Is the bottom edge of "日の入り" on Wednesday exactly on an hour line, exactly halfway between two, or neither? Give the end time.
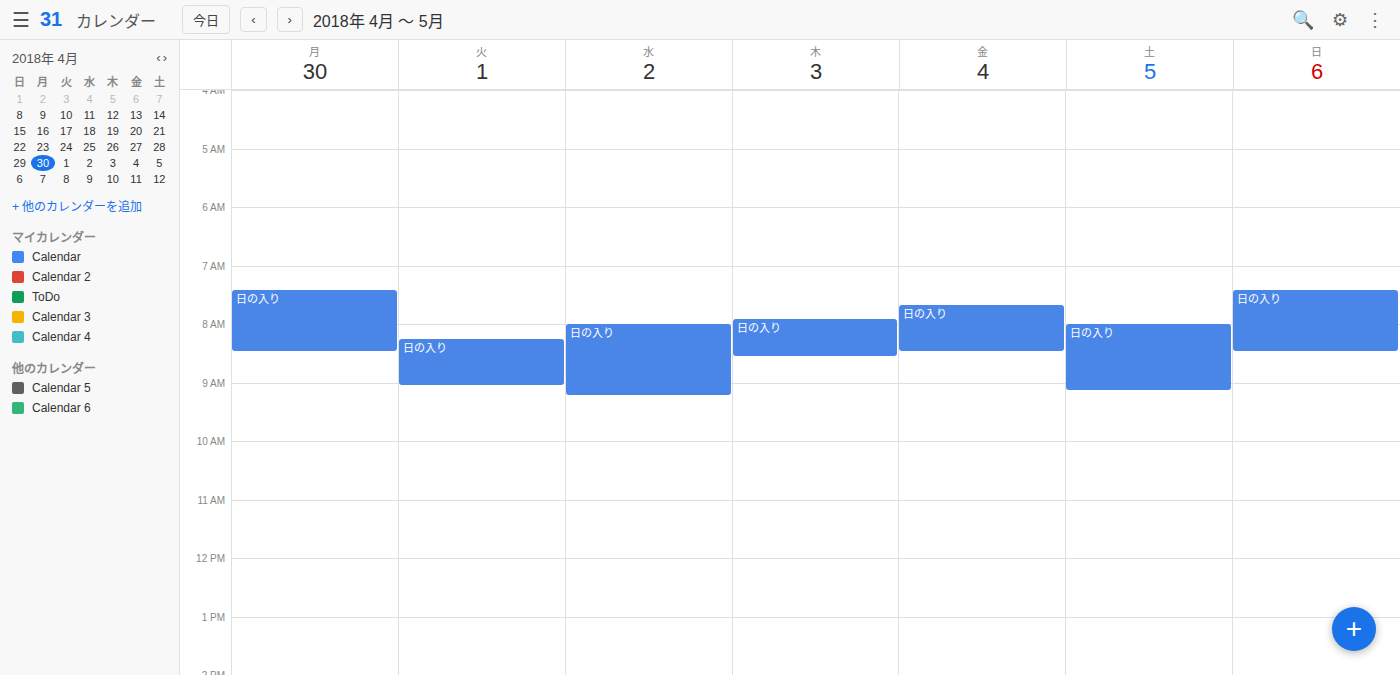
9:15 AM -- neither: a quarter of the way from the 9 AM line to the 10 AM line.